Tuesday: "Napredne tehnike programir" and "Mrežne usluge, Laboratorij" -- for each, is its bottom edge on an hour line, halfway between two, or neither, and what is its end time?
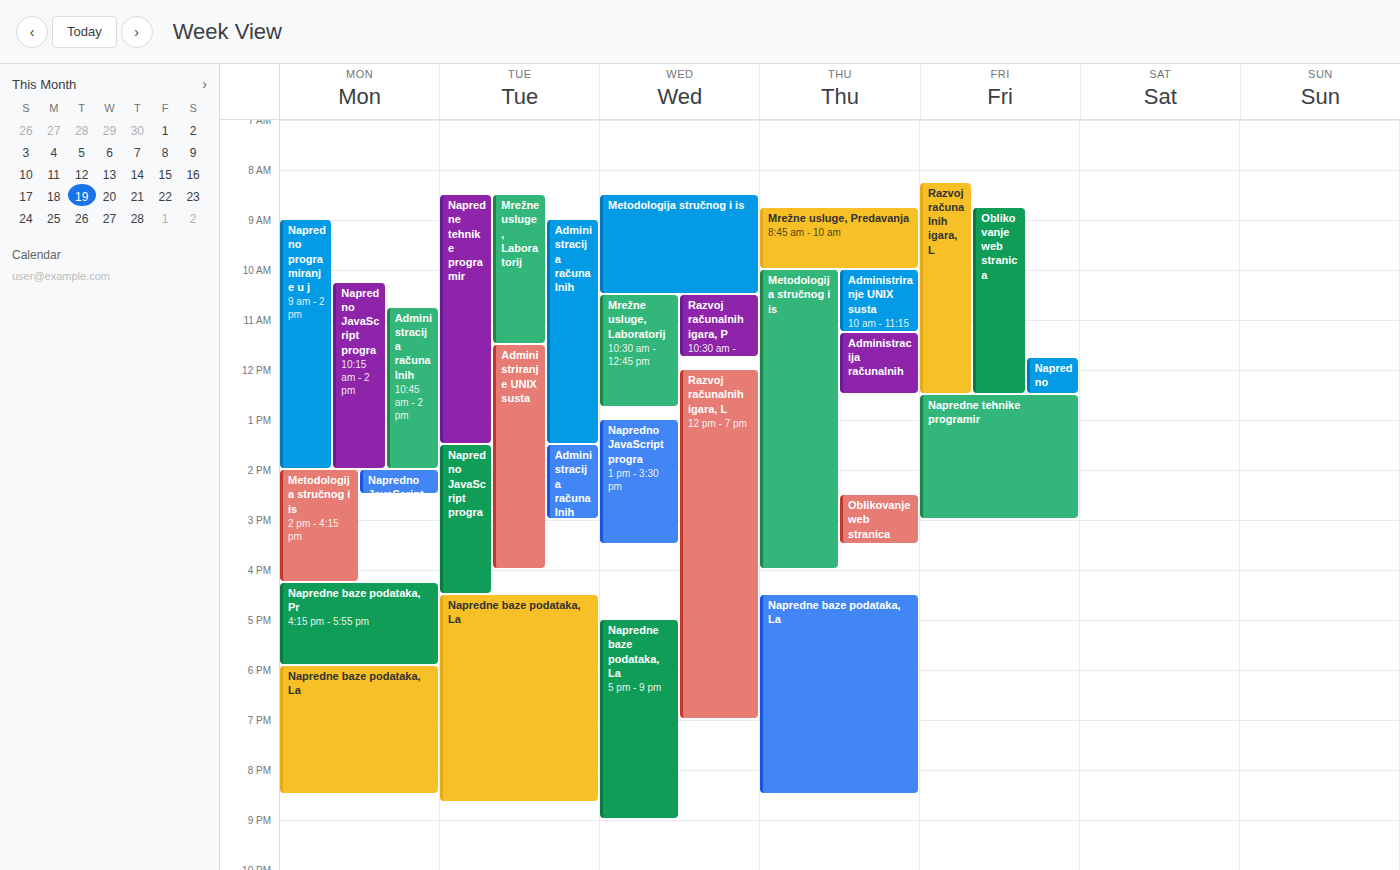
"Napredne tehnike programir": 1:30 PM, halfway between the 1 PM and 2 PM lines. "Mrežne usluge, Laboratorij": 11:30 AM, halfway between the 11 AM and 12 PM lines.